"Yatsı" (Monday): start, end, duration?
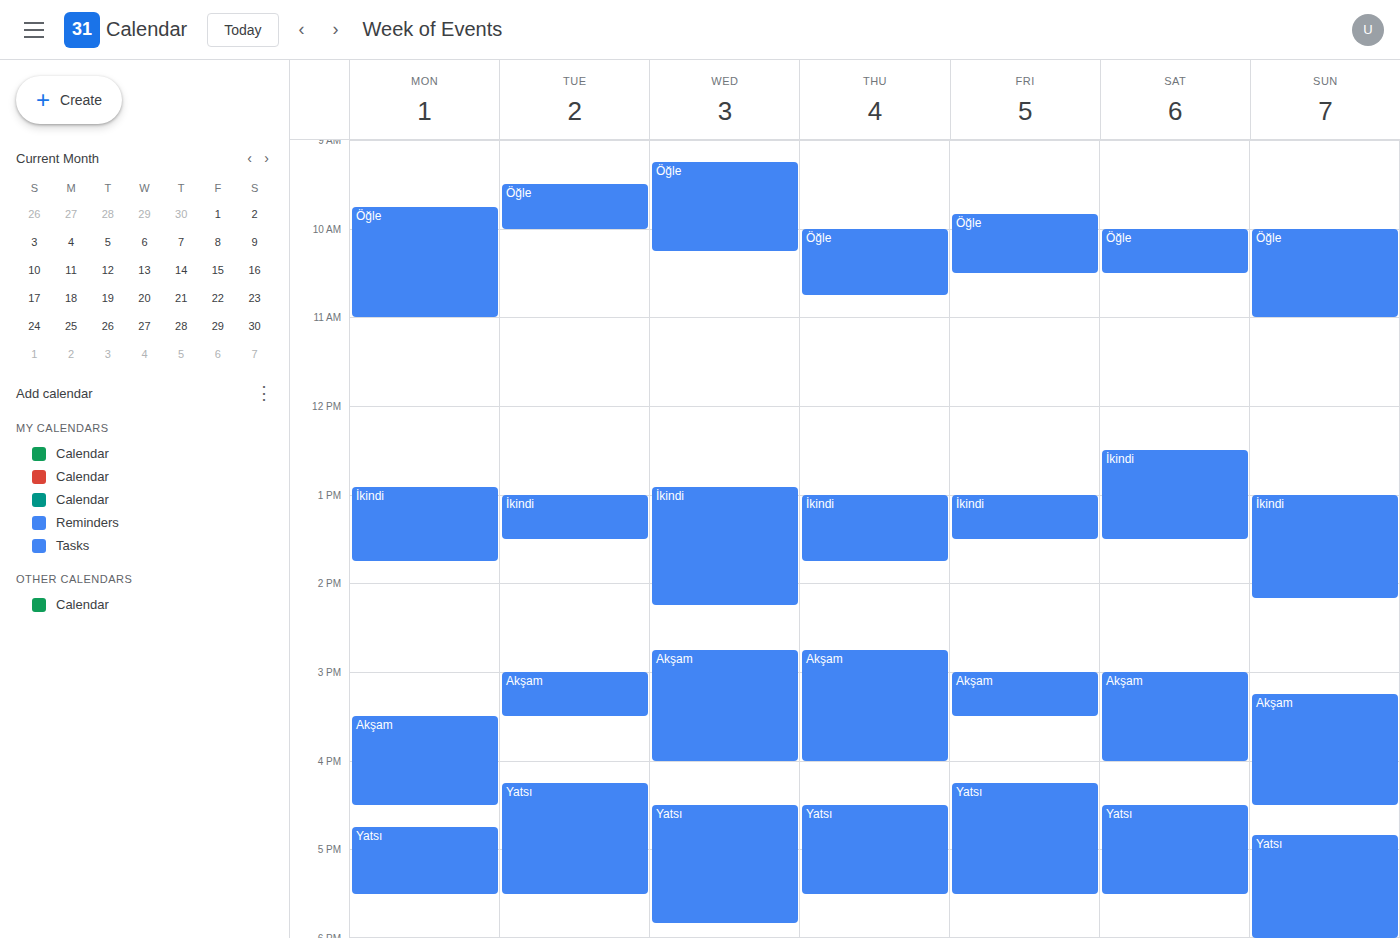
4:45 PM to 5:30 PM, 45 minutes